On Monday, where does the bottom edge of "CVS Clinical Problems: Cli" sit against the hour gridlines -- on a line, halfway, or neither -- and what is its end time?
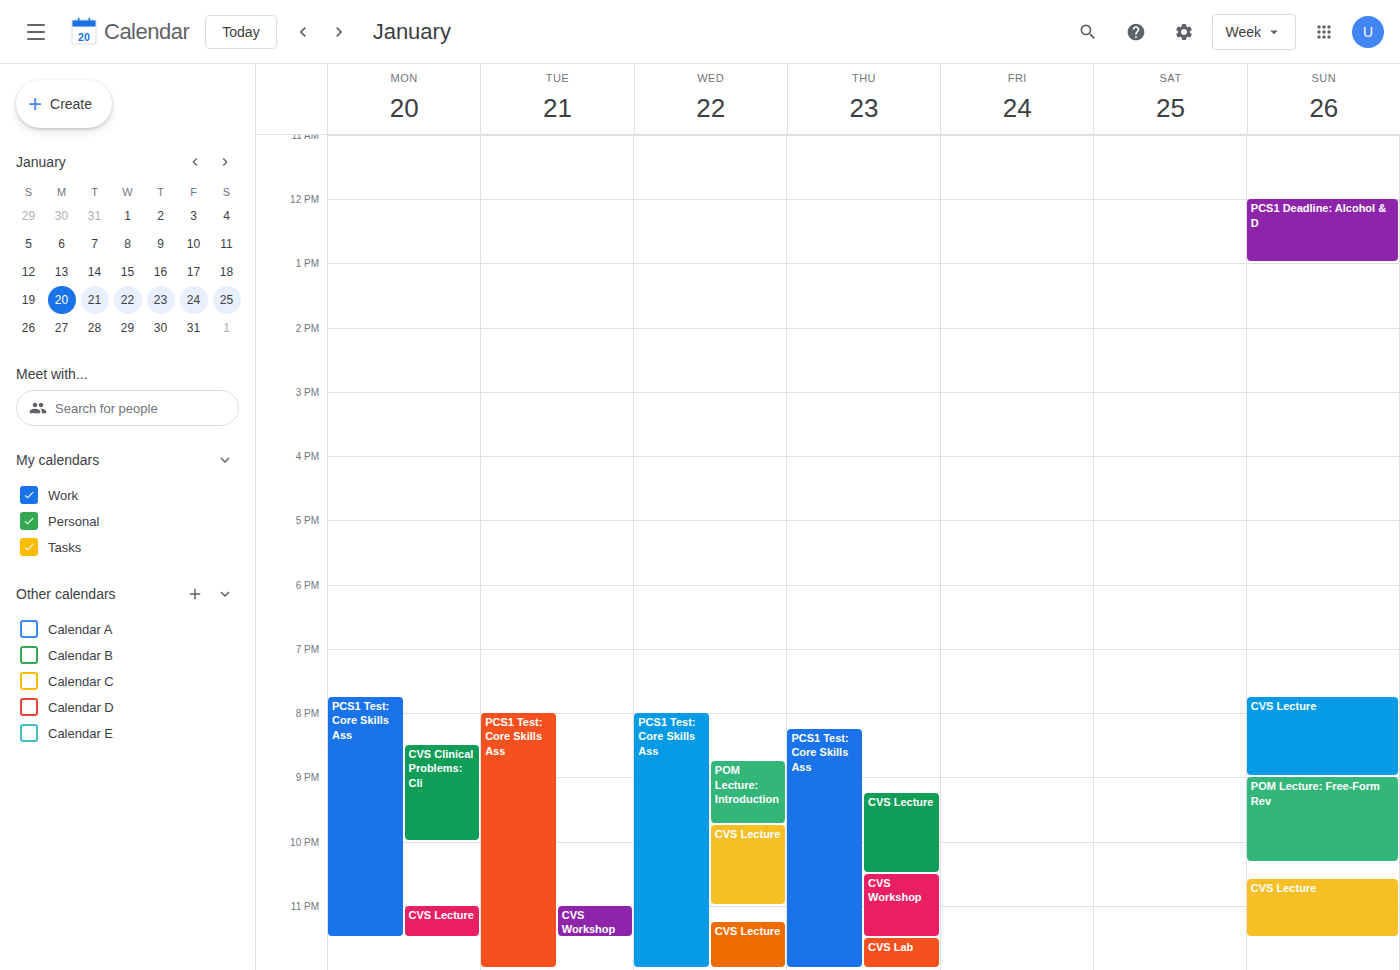
10:00 PM -- exactly on the 10 PM line.